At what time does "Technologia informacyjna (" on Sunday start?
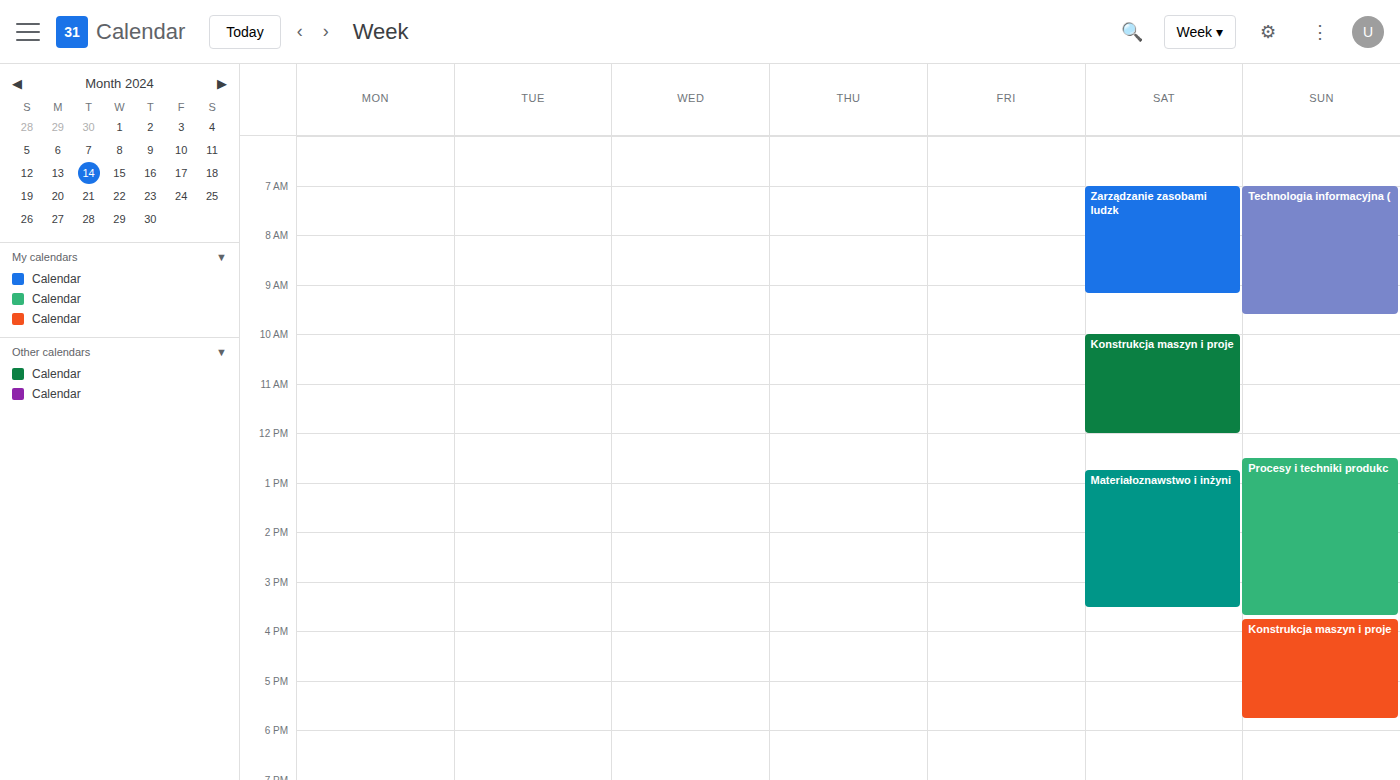
7:00 AM